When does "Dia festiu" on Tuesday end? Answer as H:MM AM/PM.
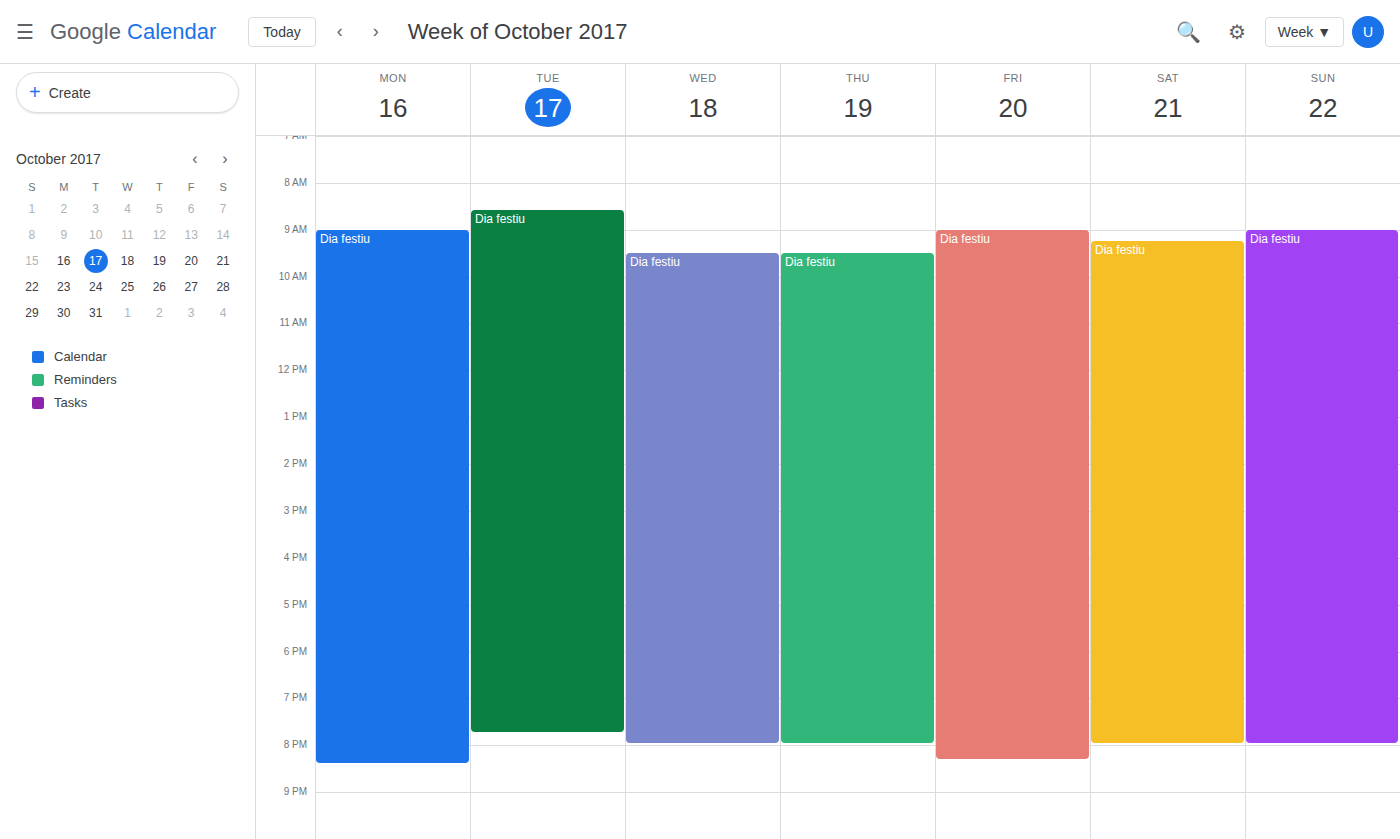
7:45 PM